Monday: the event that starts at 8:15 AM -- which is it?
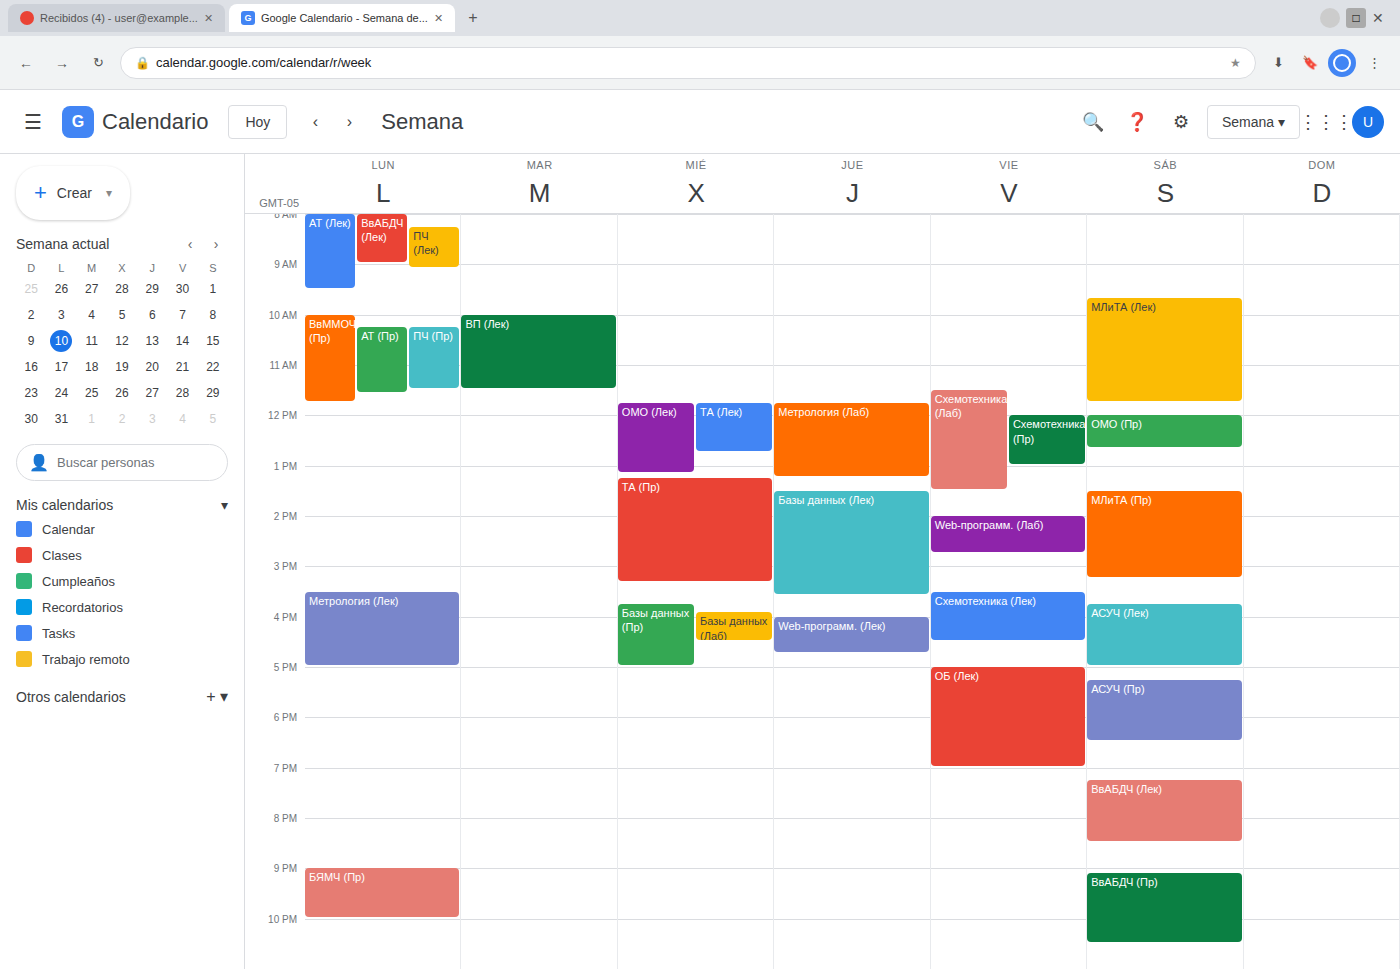
"ПЧ (Лек)"